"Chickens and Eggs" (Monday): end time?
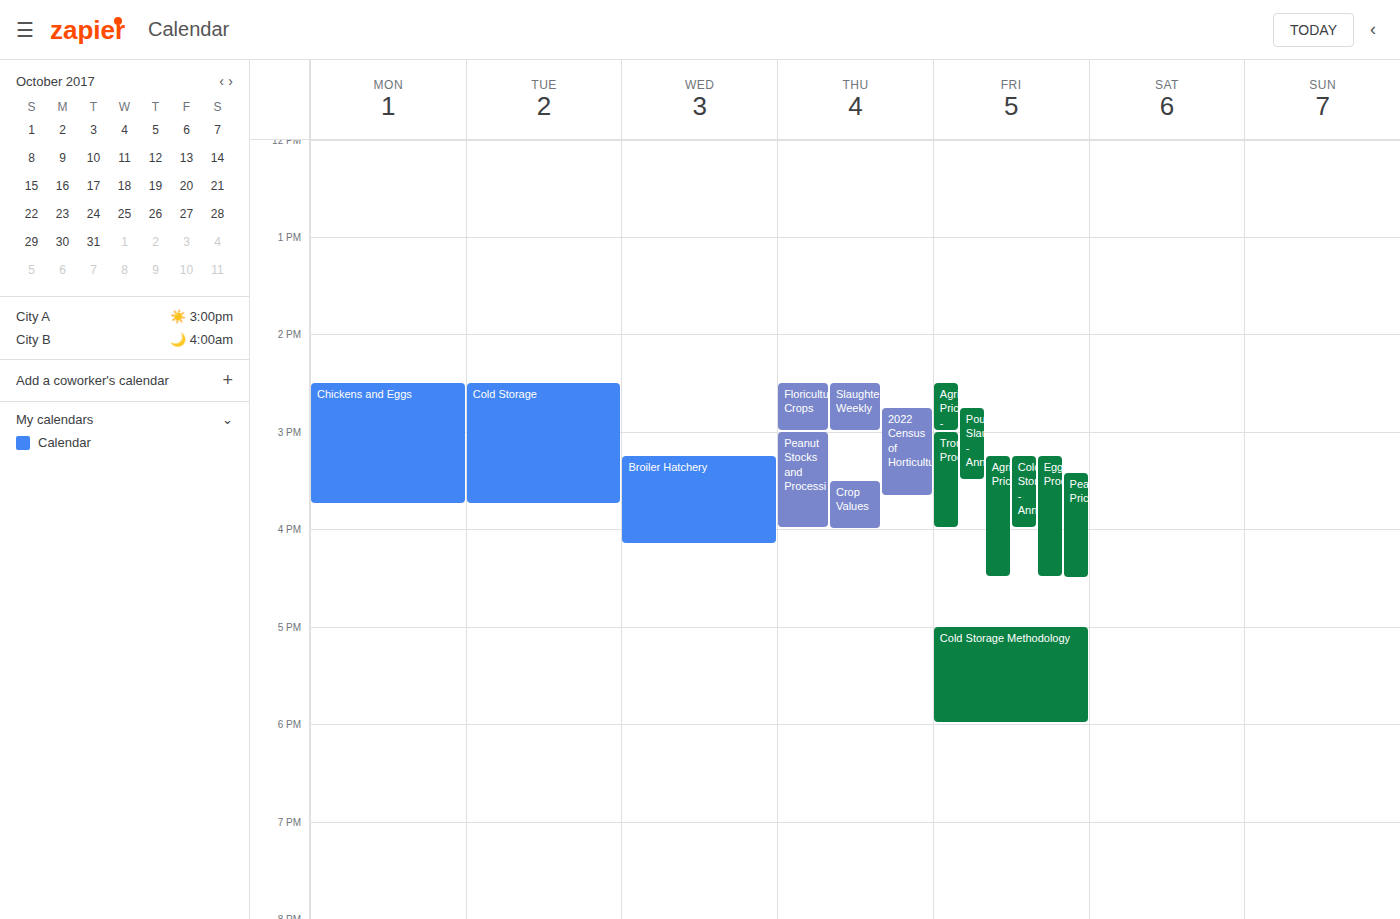
3:45 PM